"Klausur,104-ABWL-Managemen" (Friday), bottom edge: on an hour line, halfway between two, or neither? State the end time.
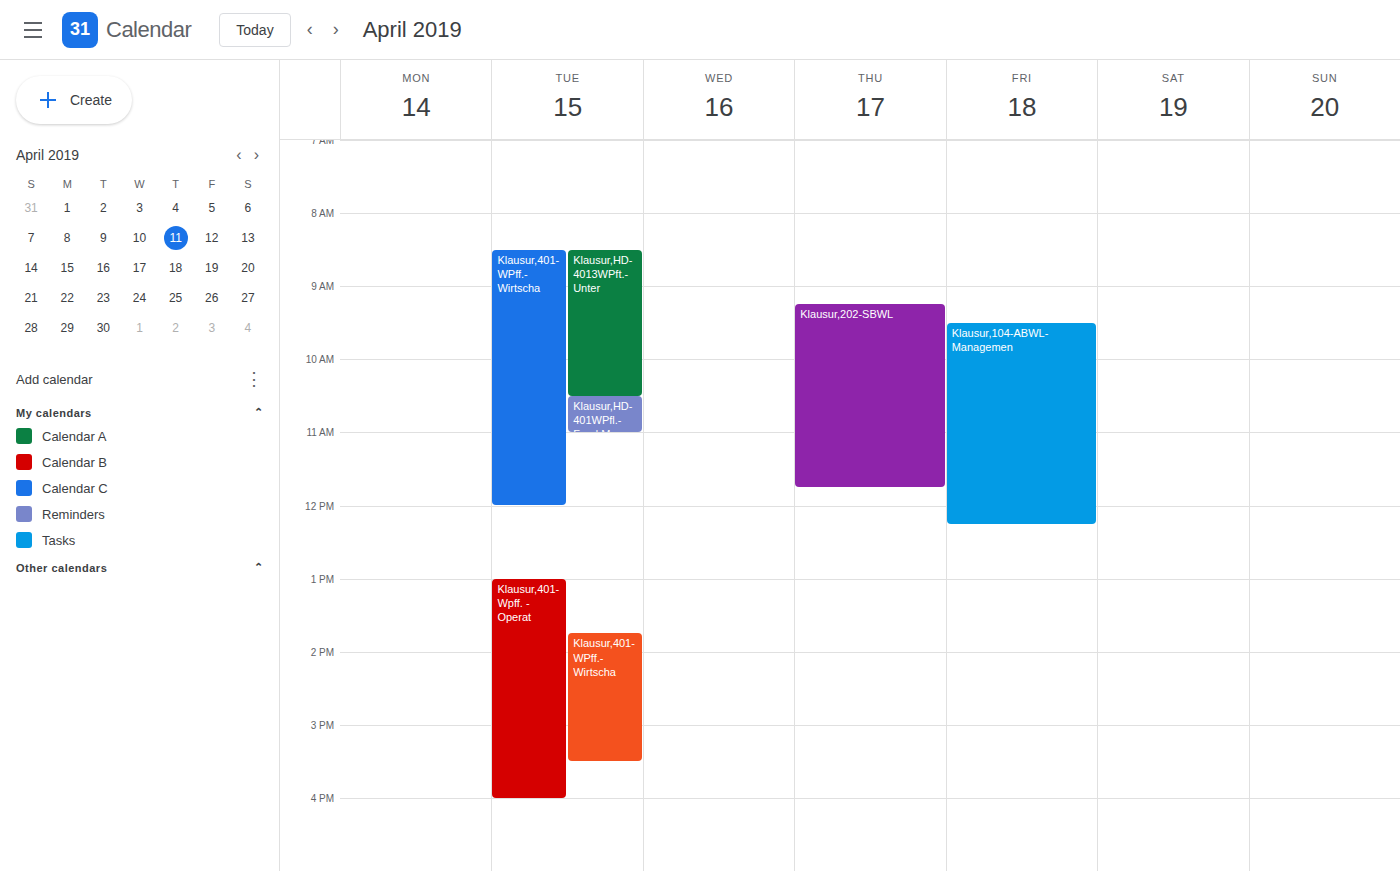
12:15 PM -- neither: a quarter of the way from the 12 PM line to the 1 PM line.